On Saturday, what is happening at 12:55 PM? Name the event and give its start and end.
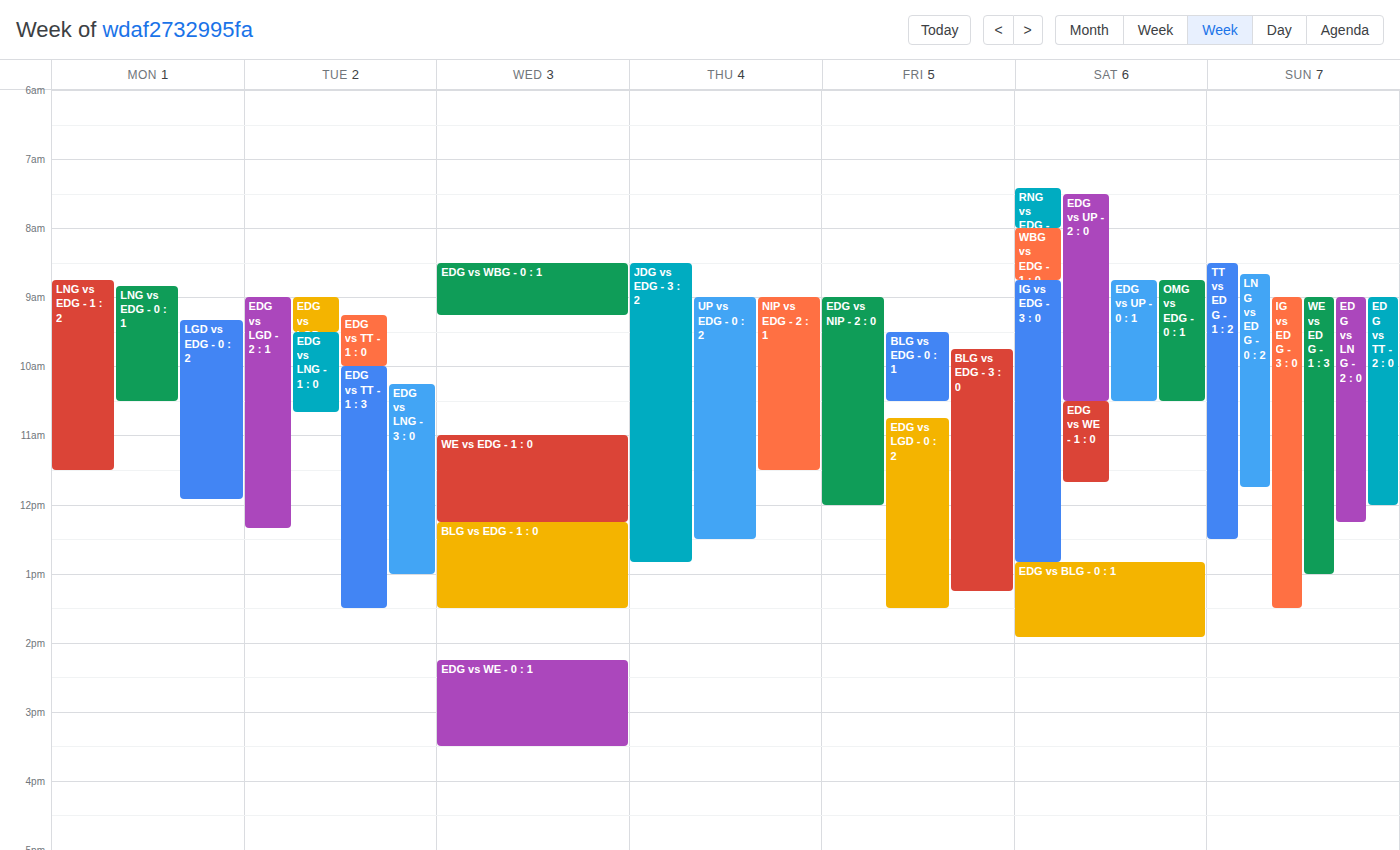
"EDG vs BLG - 0 : 1", 12:50 PM to 1:55 PM